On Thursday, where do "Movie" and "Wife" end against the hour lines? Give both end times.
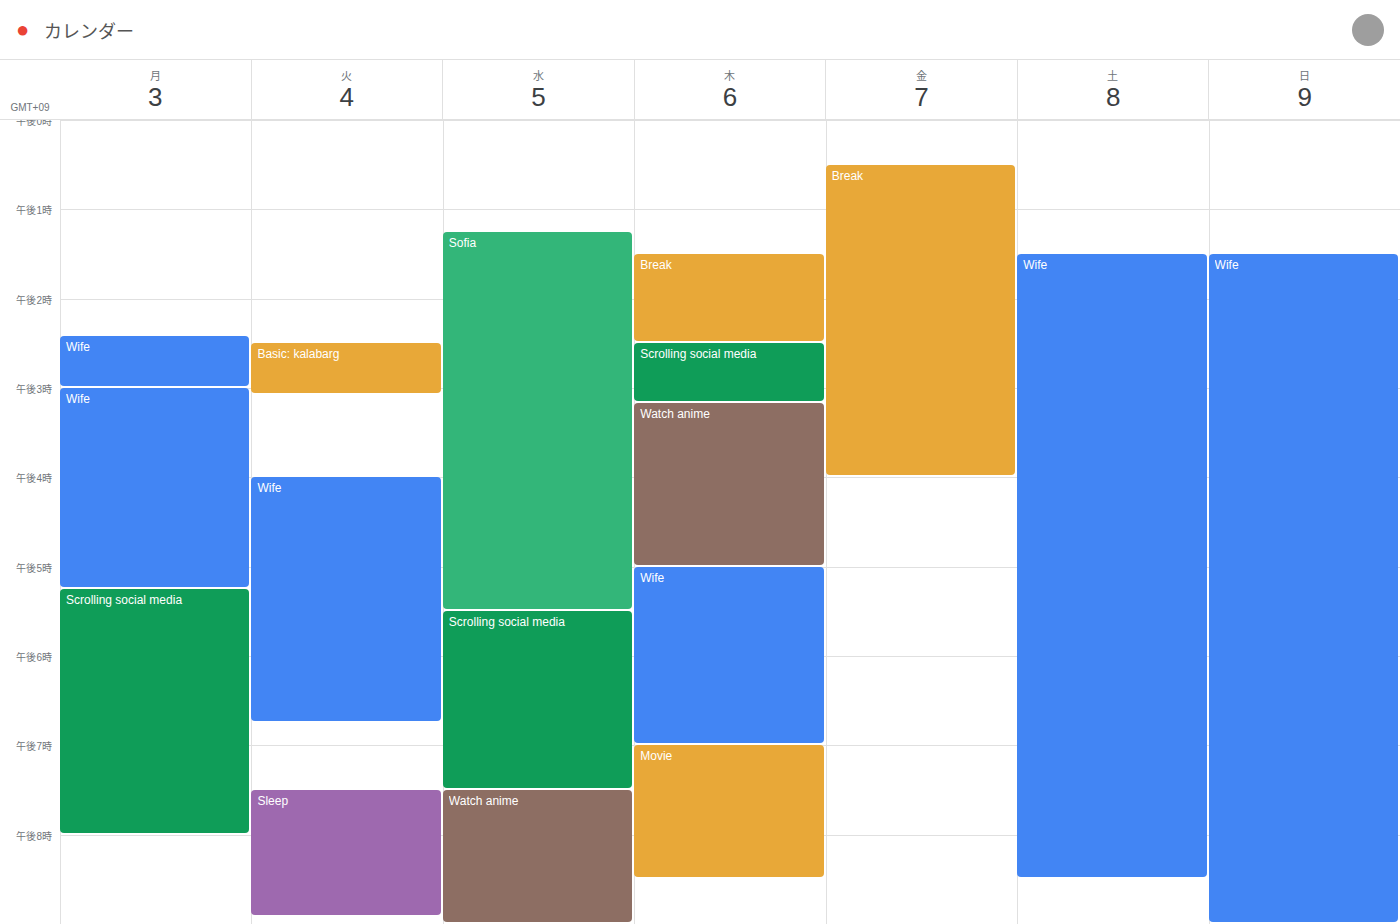
"Movie": 8:30 PM, halfway between the 8 PM and 9 PM lines. "Wife": 7:00 PM, exactly on the 7 PM line.